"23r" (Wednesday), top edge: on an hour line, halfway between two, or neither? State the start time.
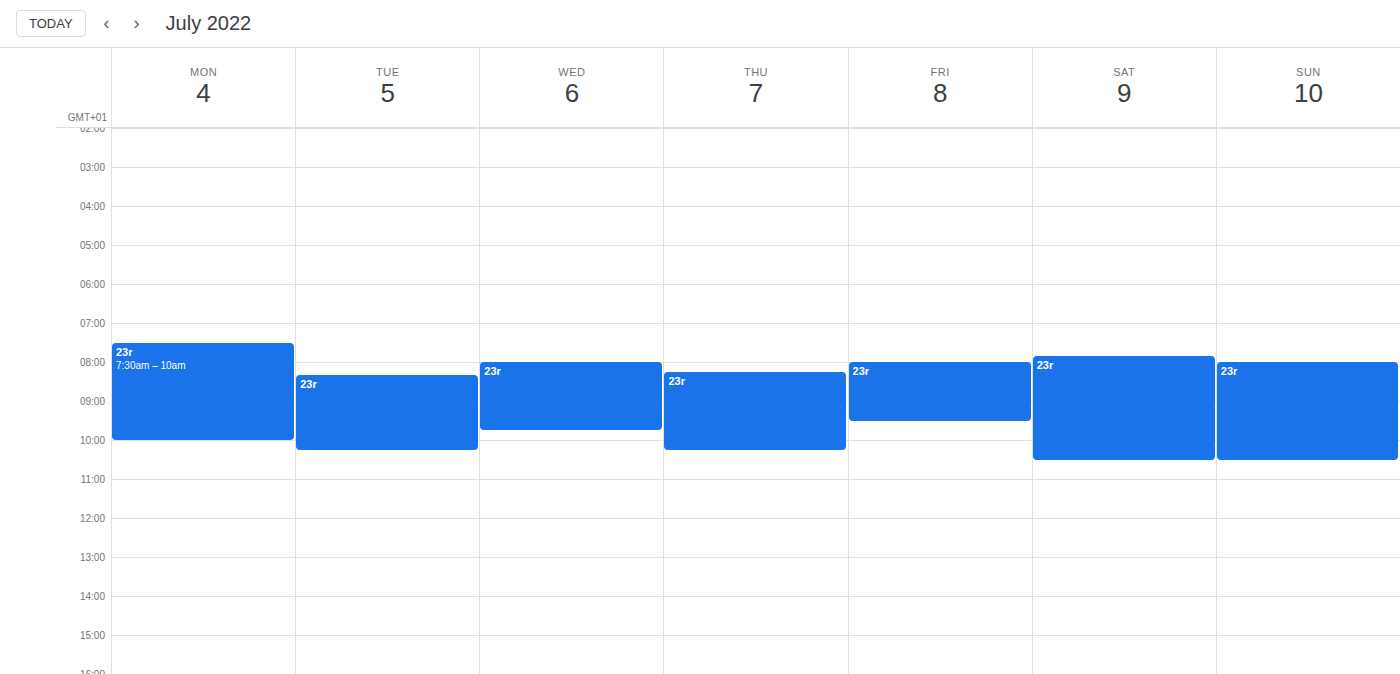
8:00 AM -- exactly on the 8 AM line.